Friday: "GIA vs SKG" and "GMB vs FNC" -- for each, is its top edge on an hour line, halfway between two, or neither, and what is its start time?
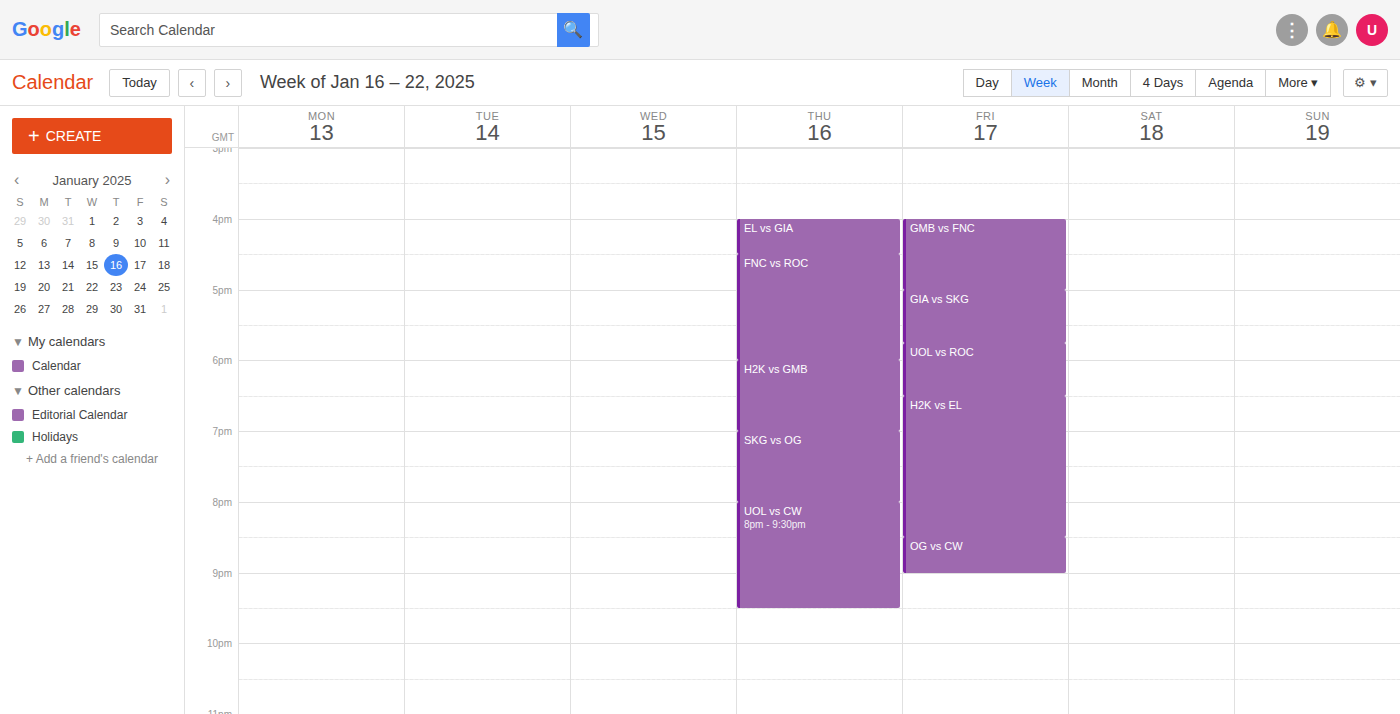
"GIA vs SKG": 5:00 PM, exactly on the 5 PM line. "GMB vs FNC": 4:00 PM, exactly on the 4 PM line.